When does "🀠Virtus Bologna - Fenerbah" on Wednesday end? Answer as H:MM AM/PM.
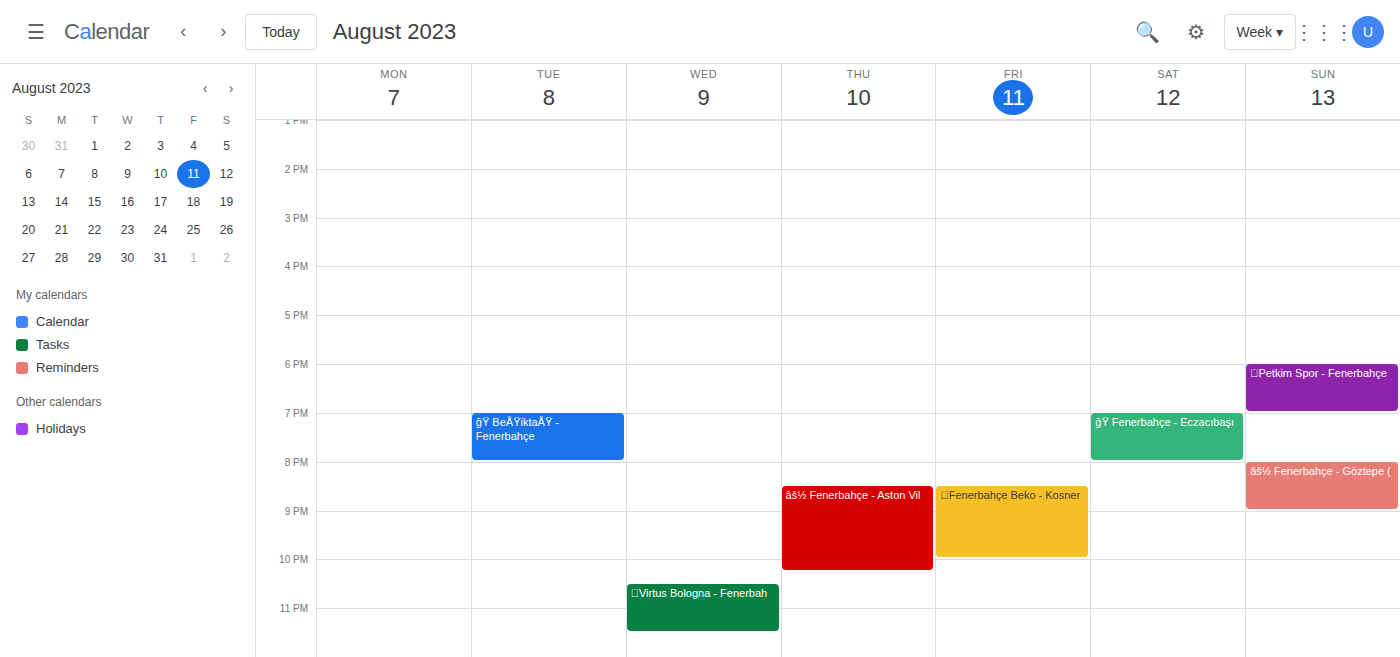
11:30 PM